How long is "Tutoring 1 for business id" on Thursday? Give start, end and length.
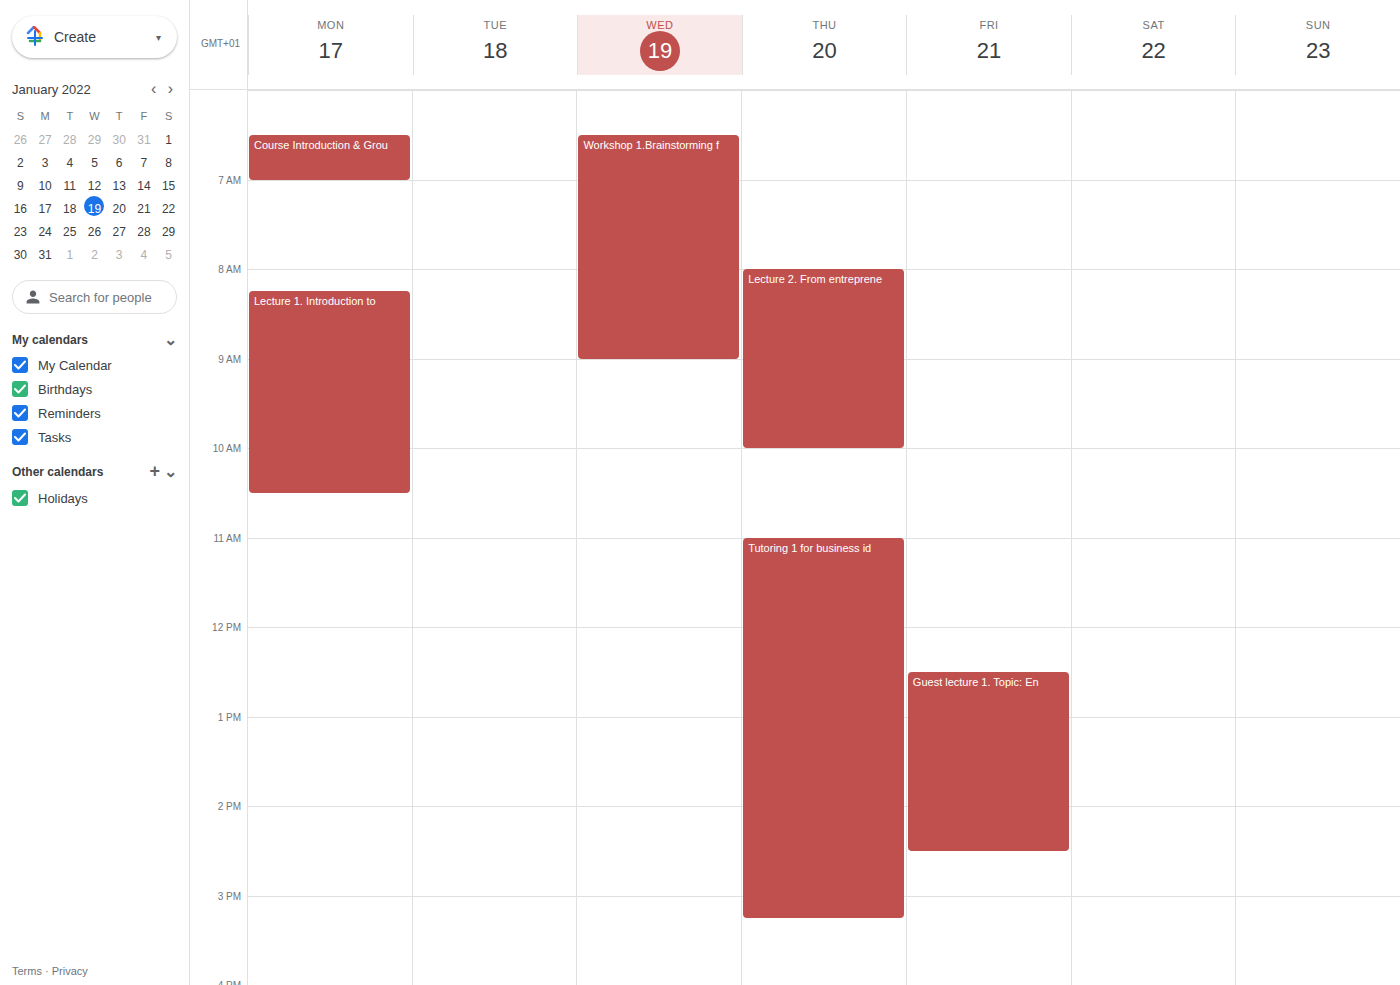
11:00 AM to 3:15 PM, 4 hours 15 minutes